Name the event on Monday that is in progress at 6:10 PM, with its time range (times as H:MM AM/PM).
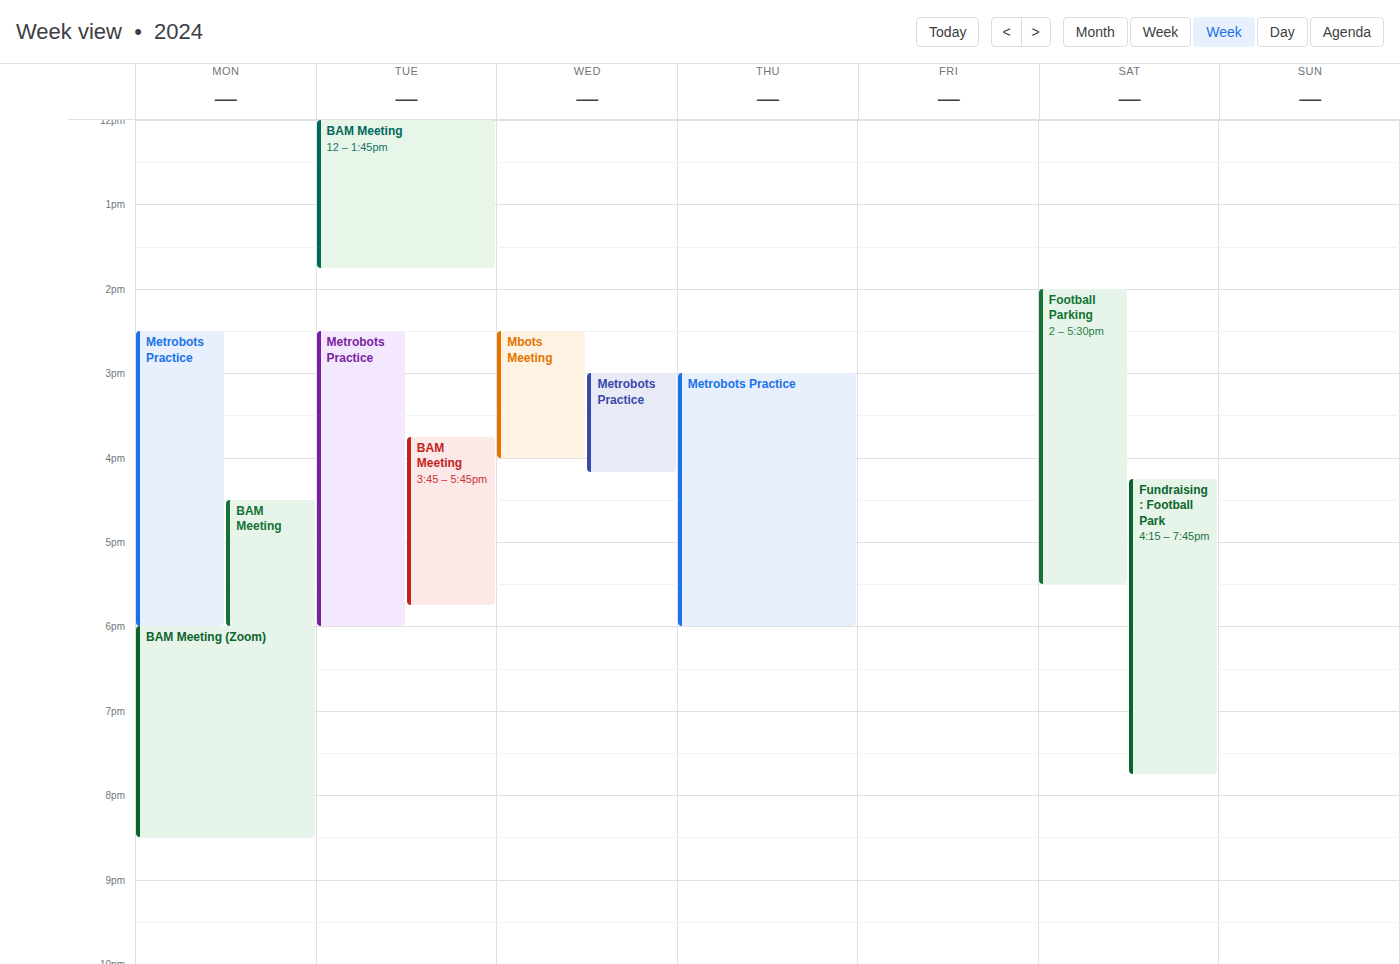
"BAM Meeting (Zoom)", 6:00 PM to 8:30 PM